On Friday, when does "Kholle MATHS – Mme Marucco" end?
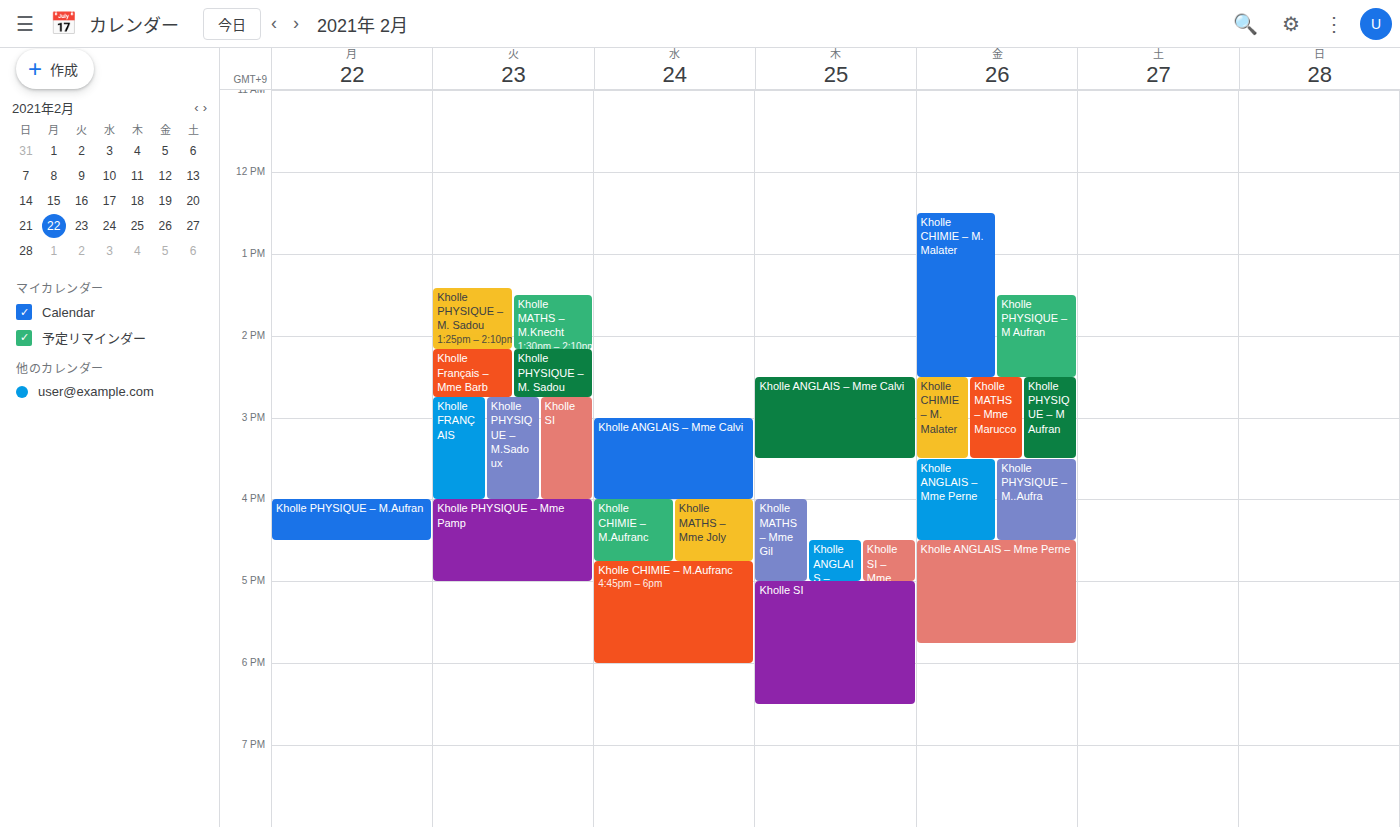
3:30 PM